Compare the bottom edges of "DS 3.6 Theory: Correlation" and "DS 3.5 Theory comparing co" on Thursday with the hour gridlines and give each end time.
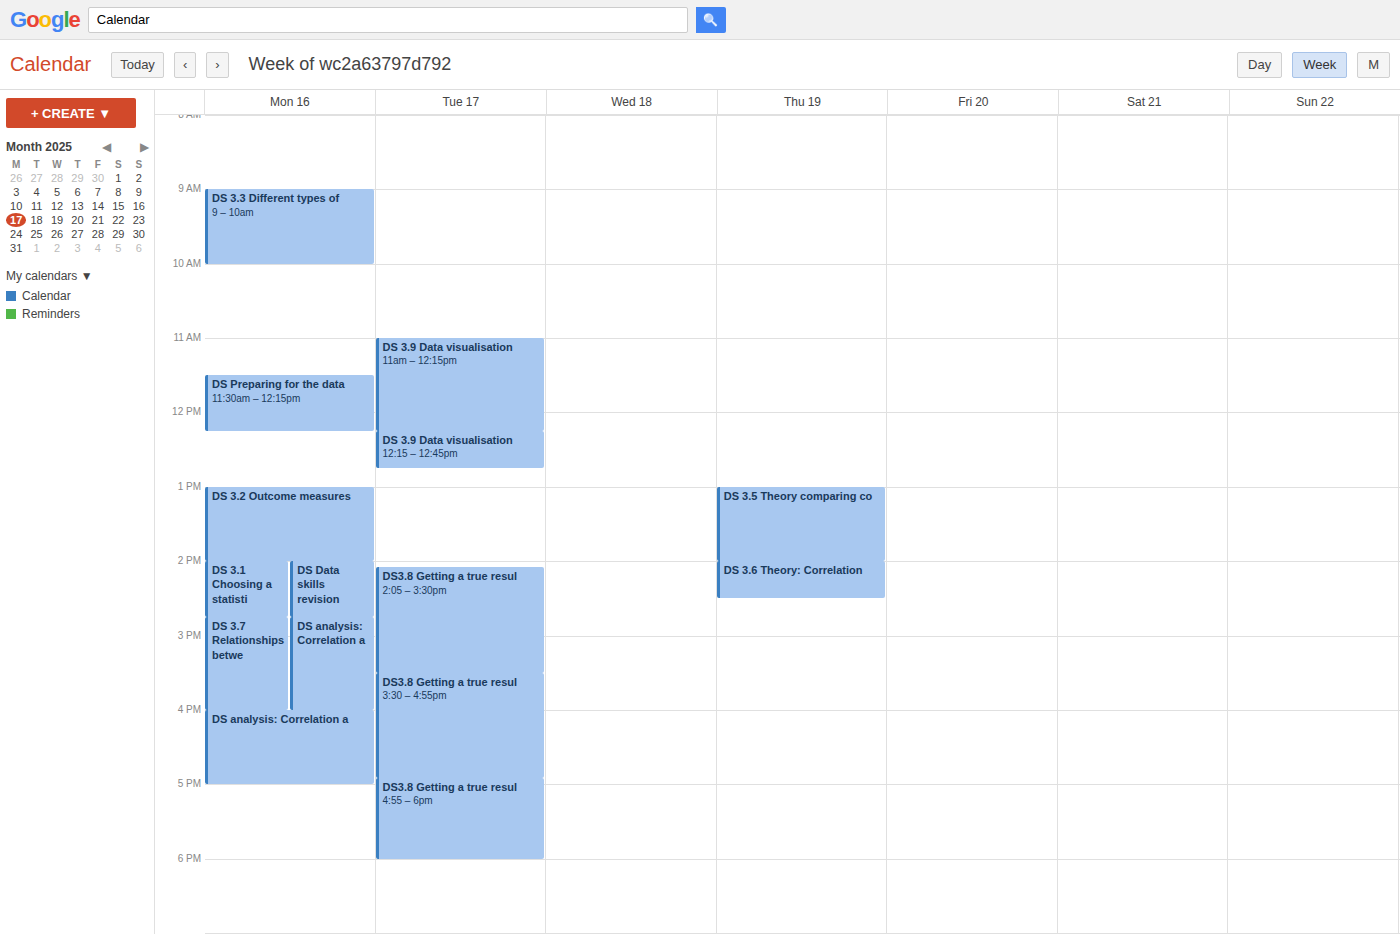
"DS 3.6 Theory: Correlation": 2:30 PM, halfway between the 2 PM and 3 PM lines. "DS 3.5 Theory comparing co": 2:00 PM, exactly on the 2 PM line.